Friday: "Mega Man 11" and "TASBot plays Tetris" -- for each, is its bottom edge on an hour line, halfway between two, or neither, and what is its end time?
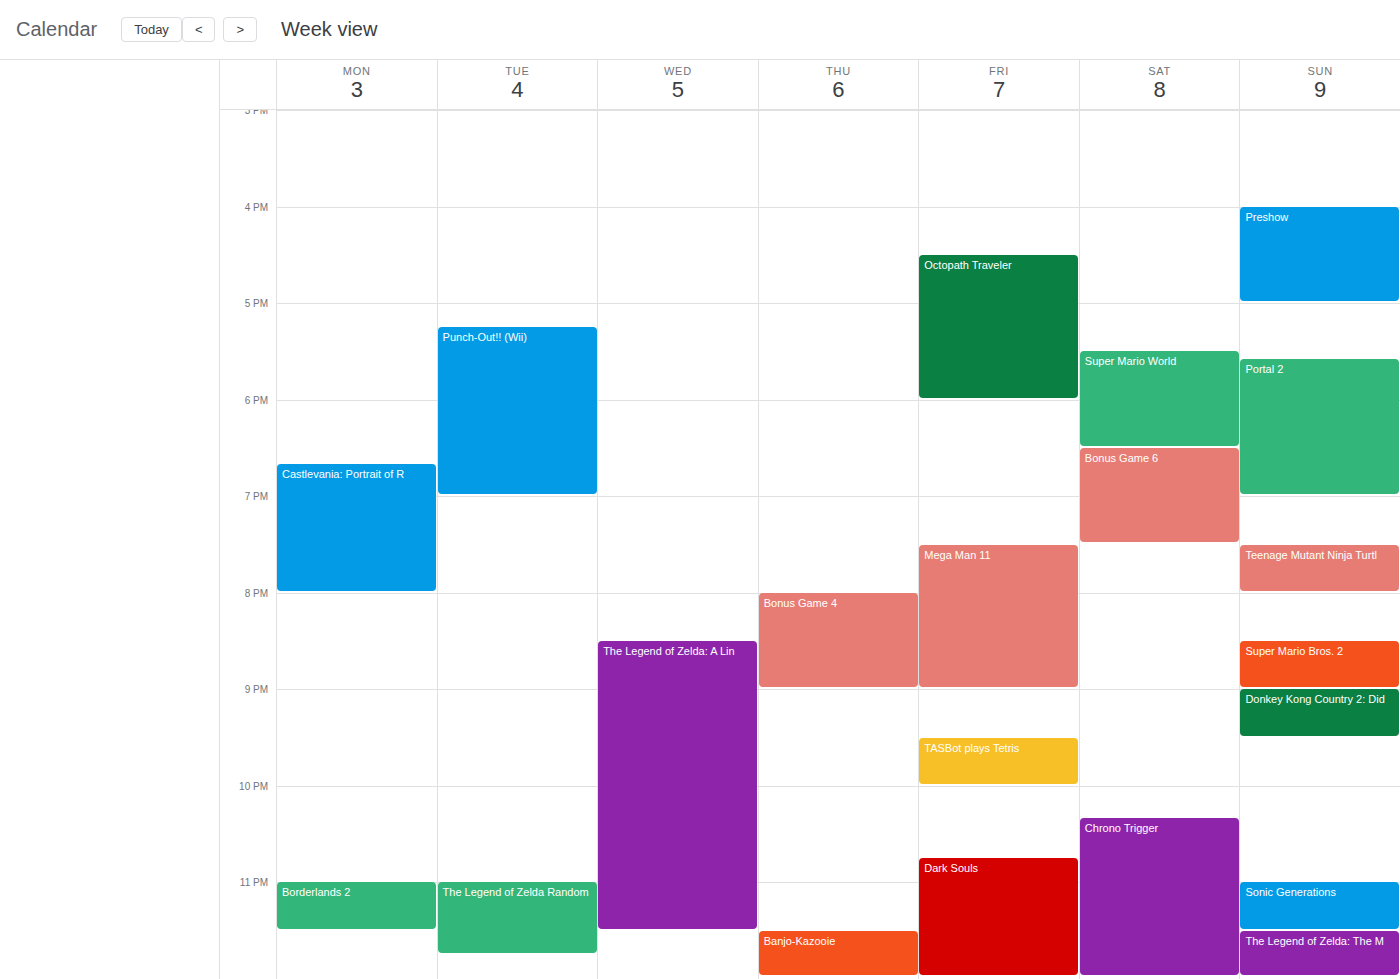
"Mega Man 11": 9:00 PM, exactly on the 9 PM line. "TASBot plays Tetris": 10:00 PM, exactly on the 10 PM line.